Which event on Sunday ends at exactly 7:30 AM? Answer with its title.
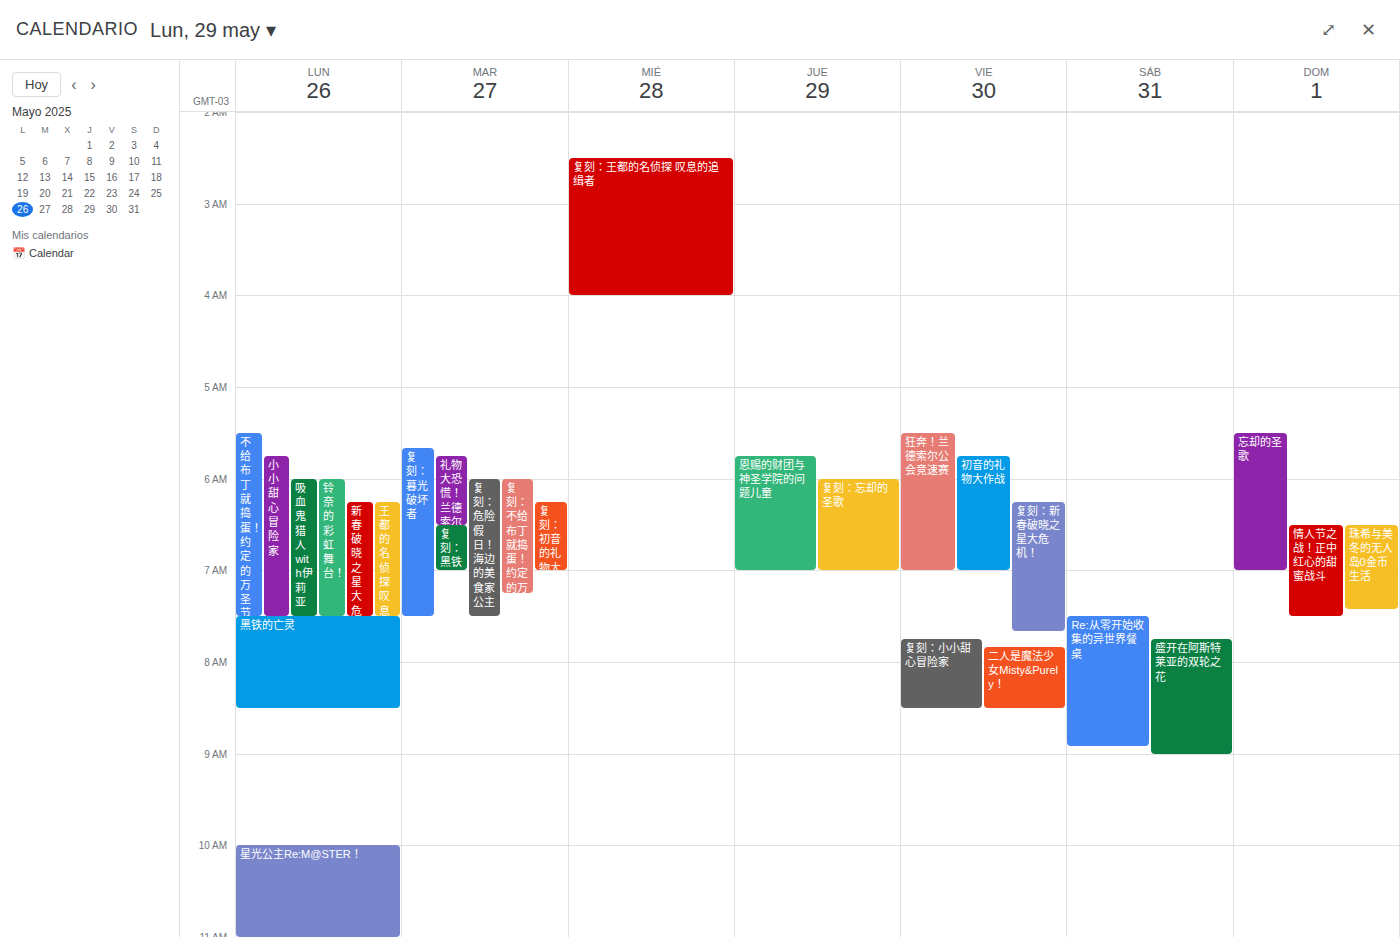
"情人节之战！正中红心的甜蜜战斗"